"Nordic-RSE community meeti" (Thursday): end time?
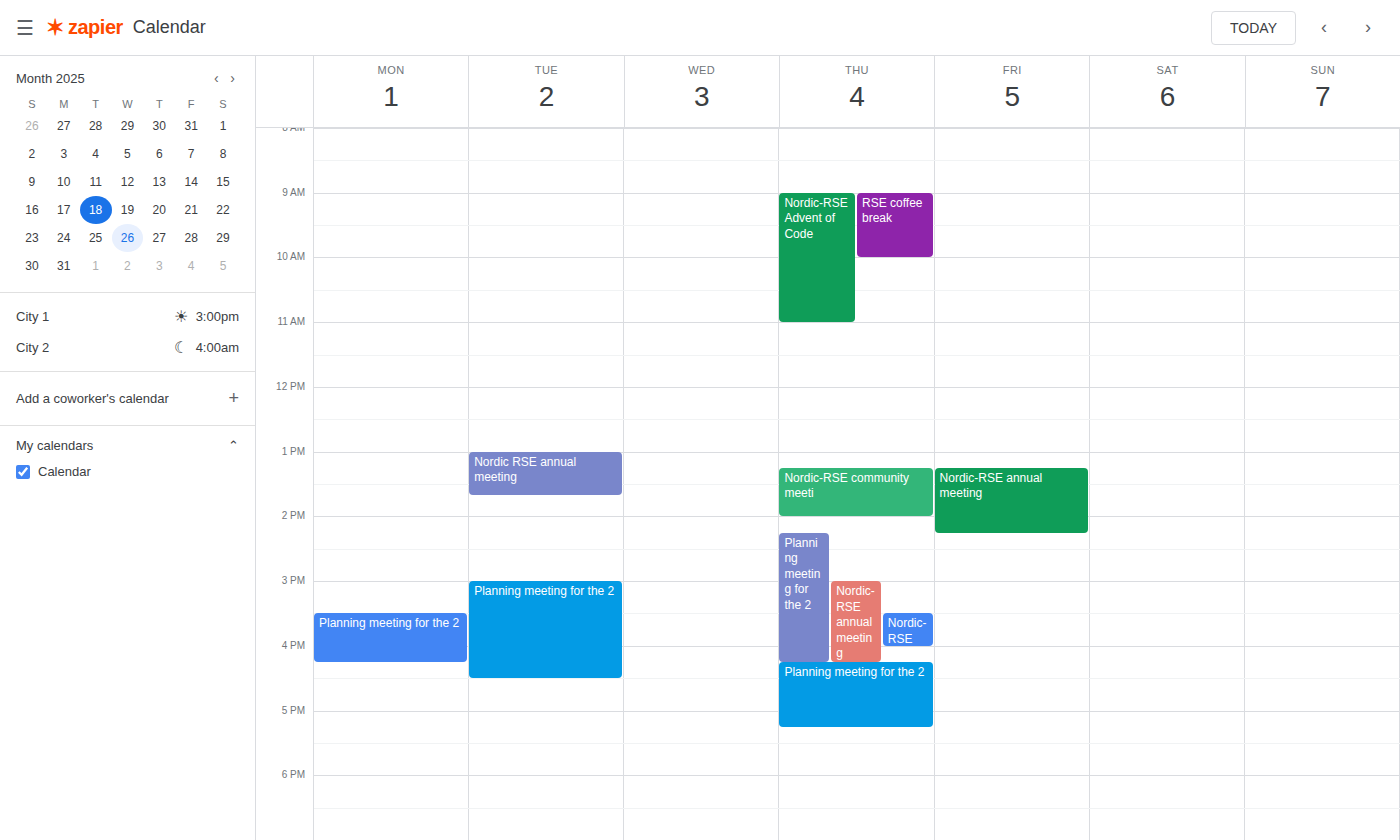
2:00 PM